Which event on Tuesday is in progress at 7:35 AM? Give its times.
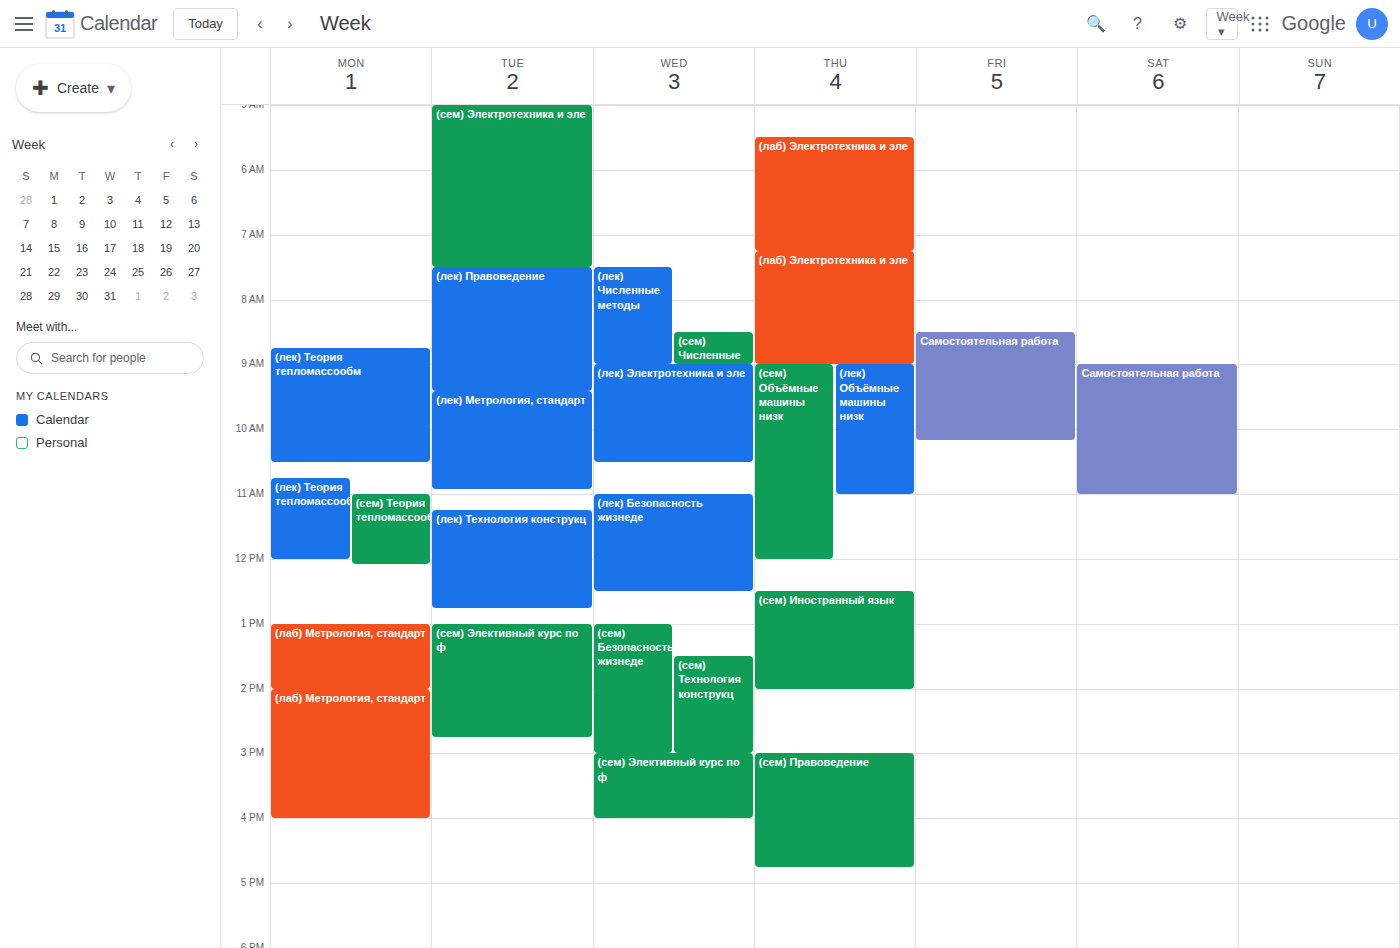
"(лек) Правоведение", 7:30 AM to 9:25 AM